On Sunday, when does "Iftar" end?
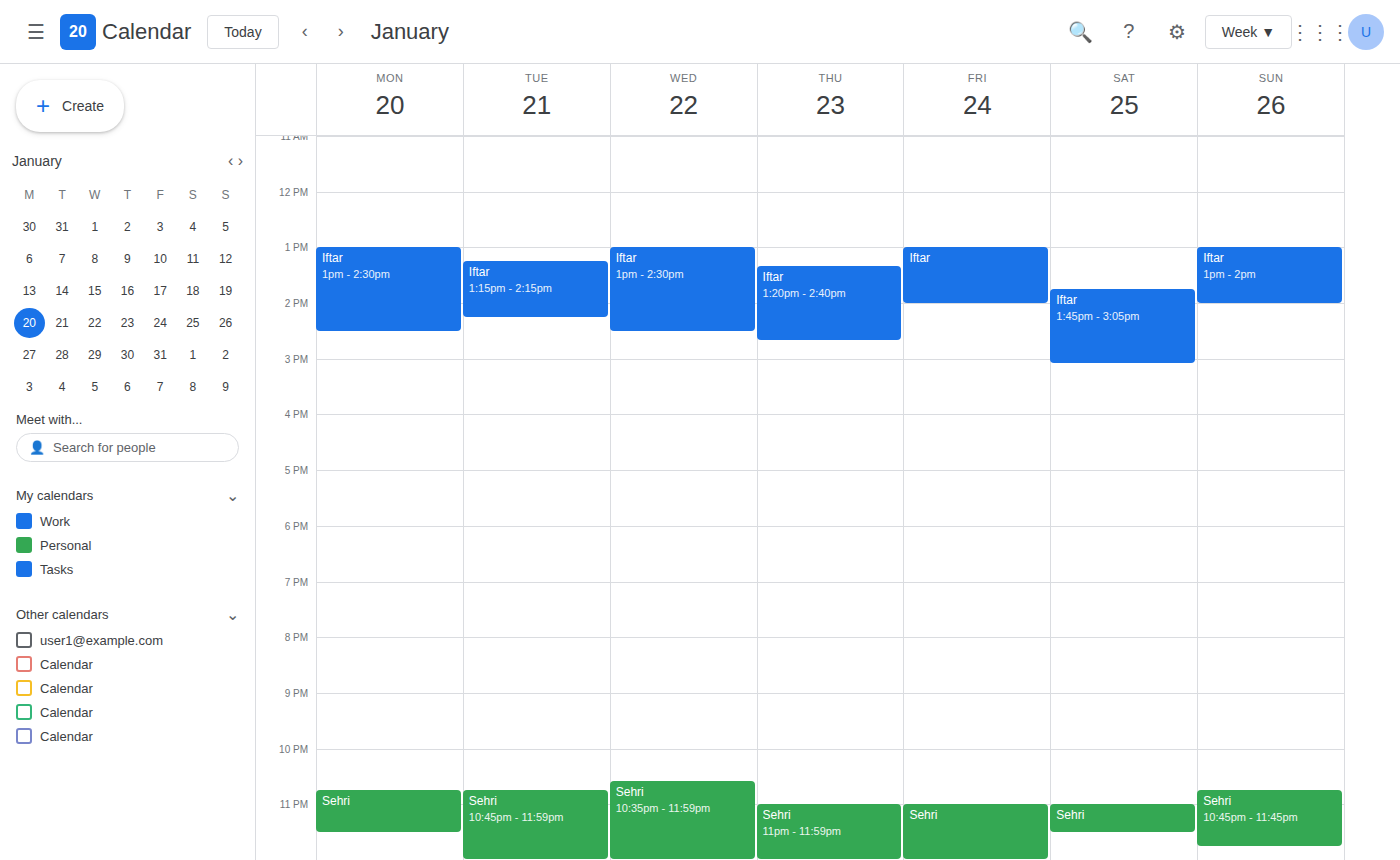
2:00 PM